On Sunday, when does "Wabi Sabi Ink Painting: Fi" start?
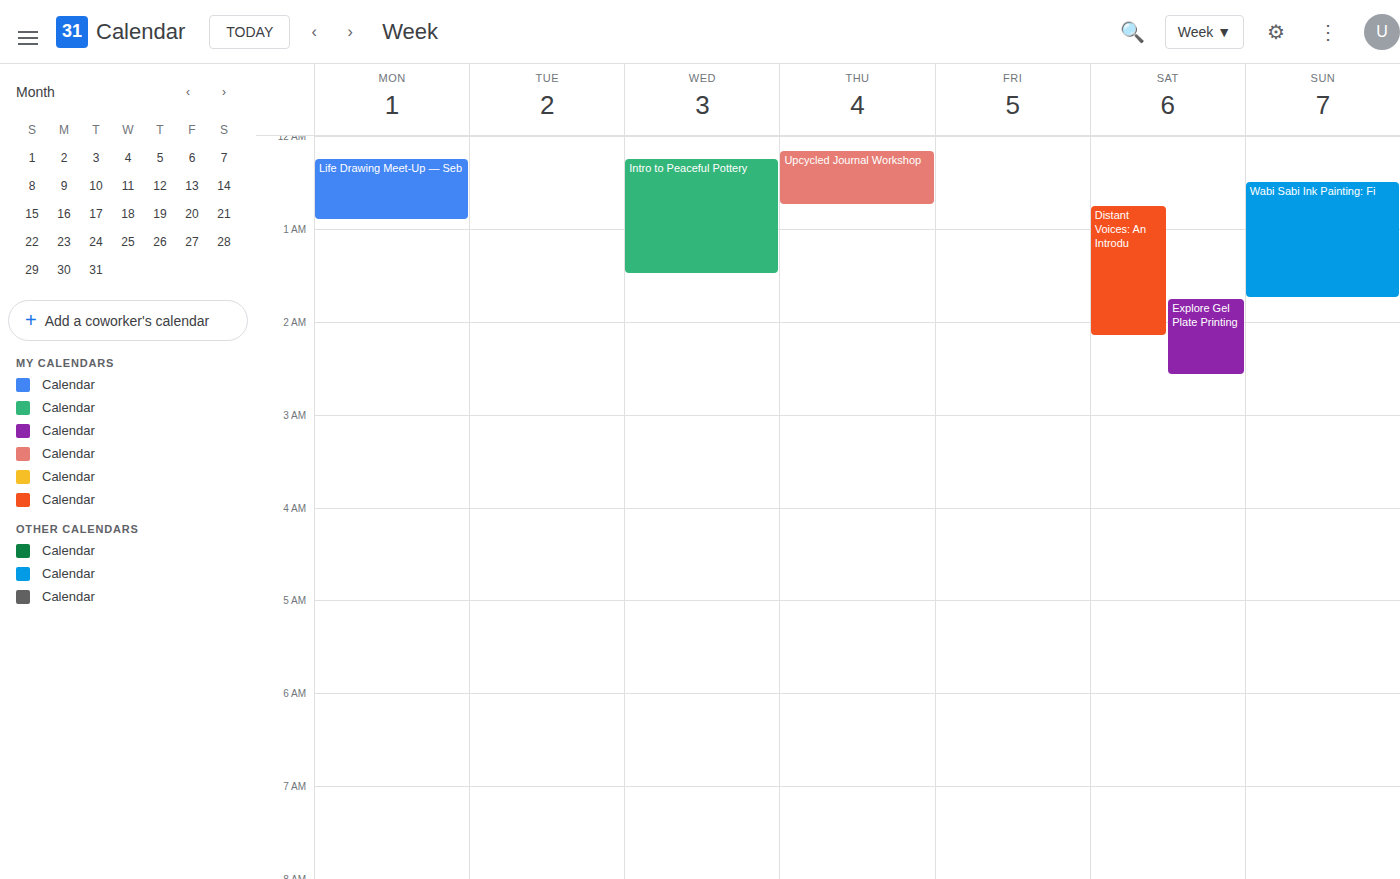
12:30 AM